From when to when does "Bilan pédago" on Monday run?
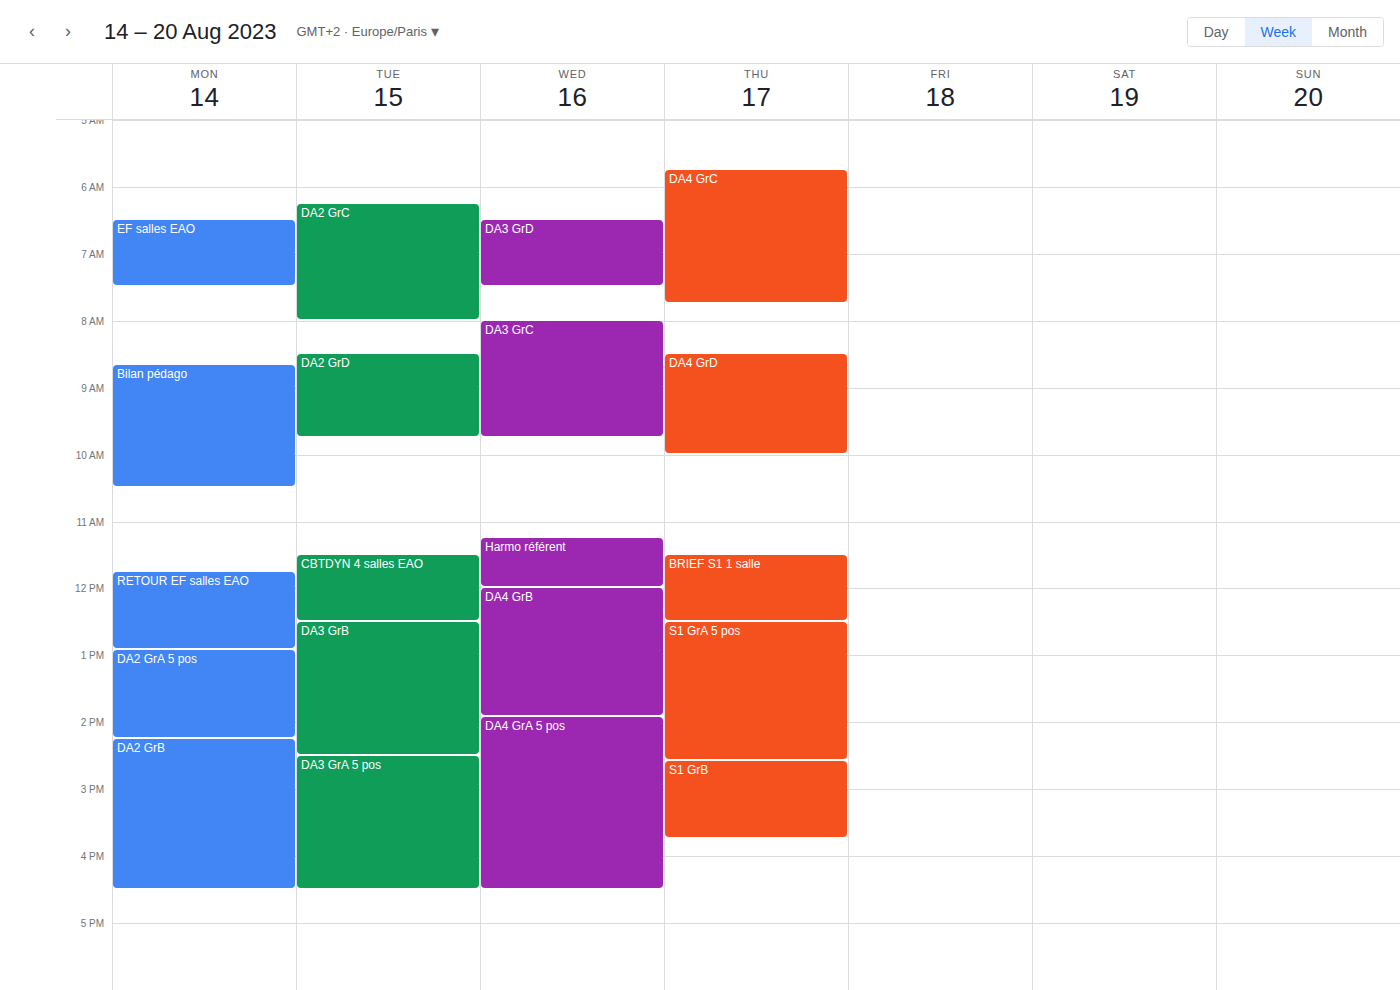
8:40 AM to 10:30 AM